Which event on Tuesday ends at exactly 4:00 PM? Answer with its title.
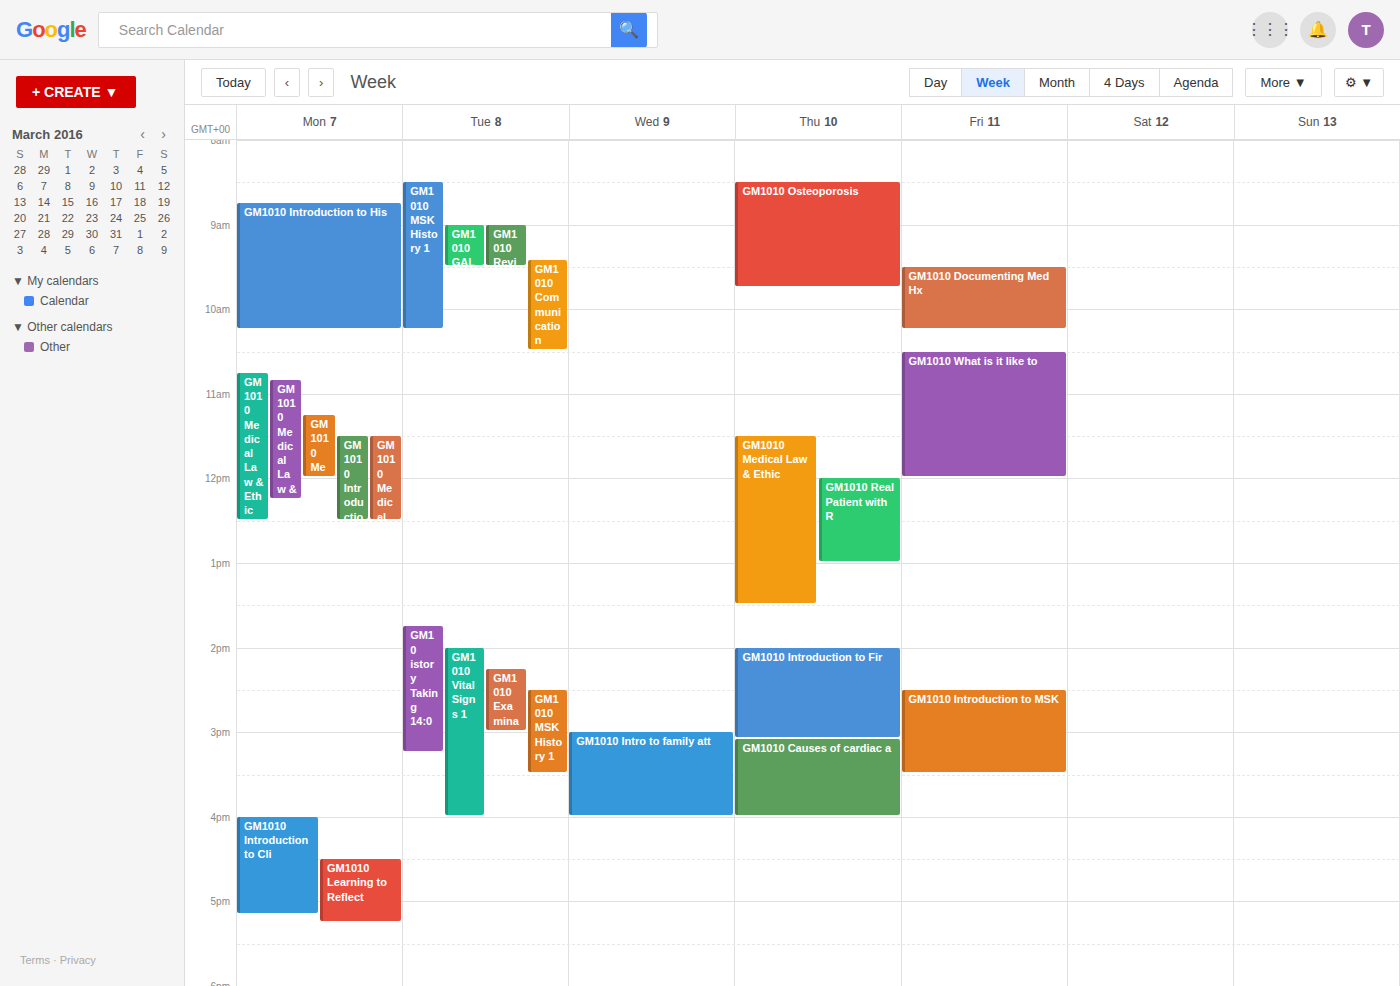
"GM1010 Vital Signs 1"